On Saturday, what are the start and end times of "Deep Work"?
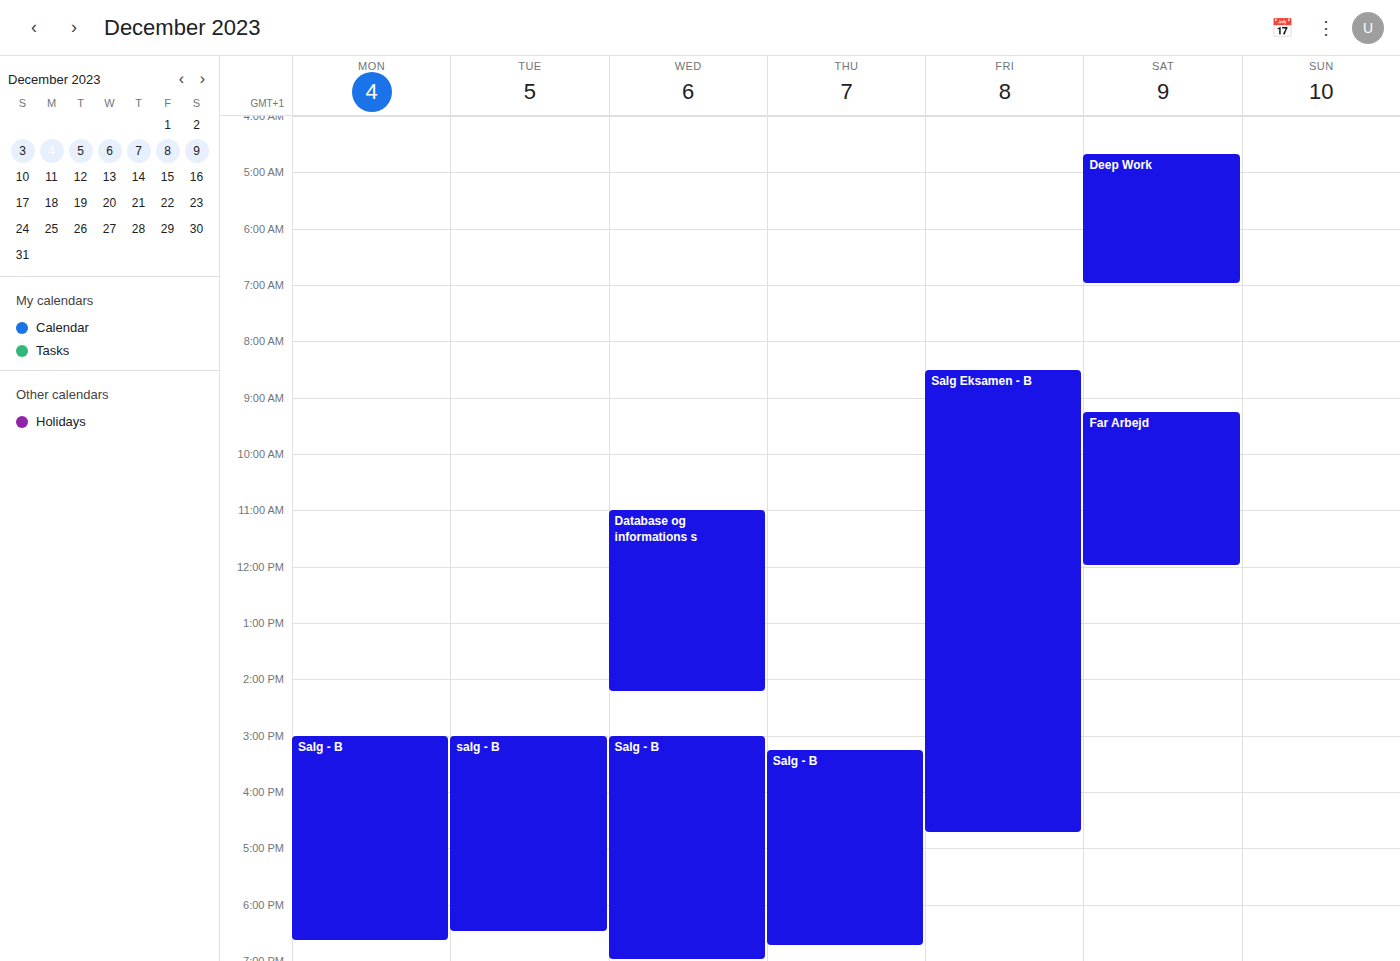
4:40 AM to 7:00 AM